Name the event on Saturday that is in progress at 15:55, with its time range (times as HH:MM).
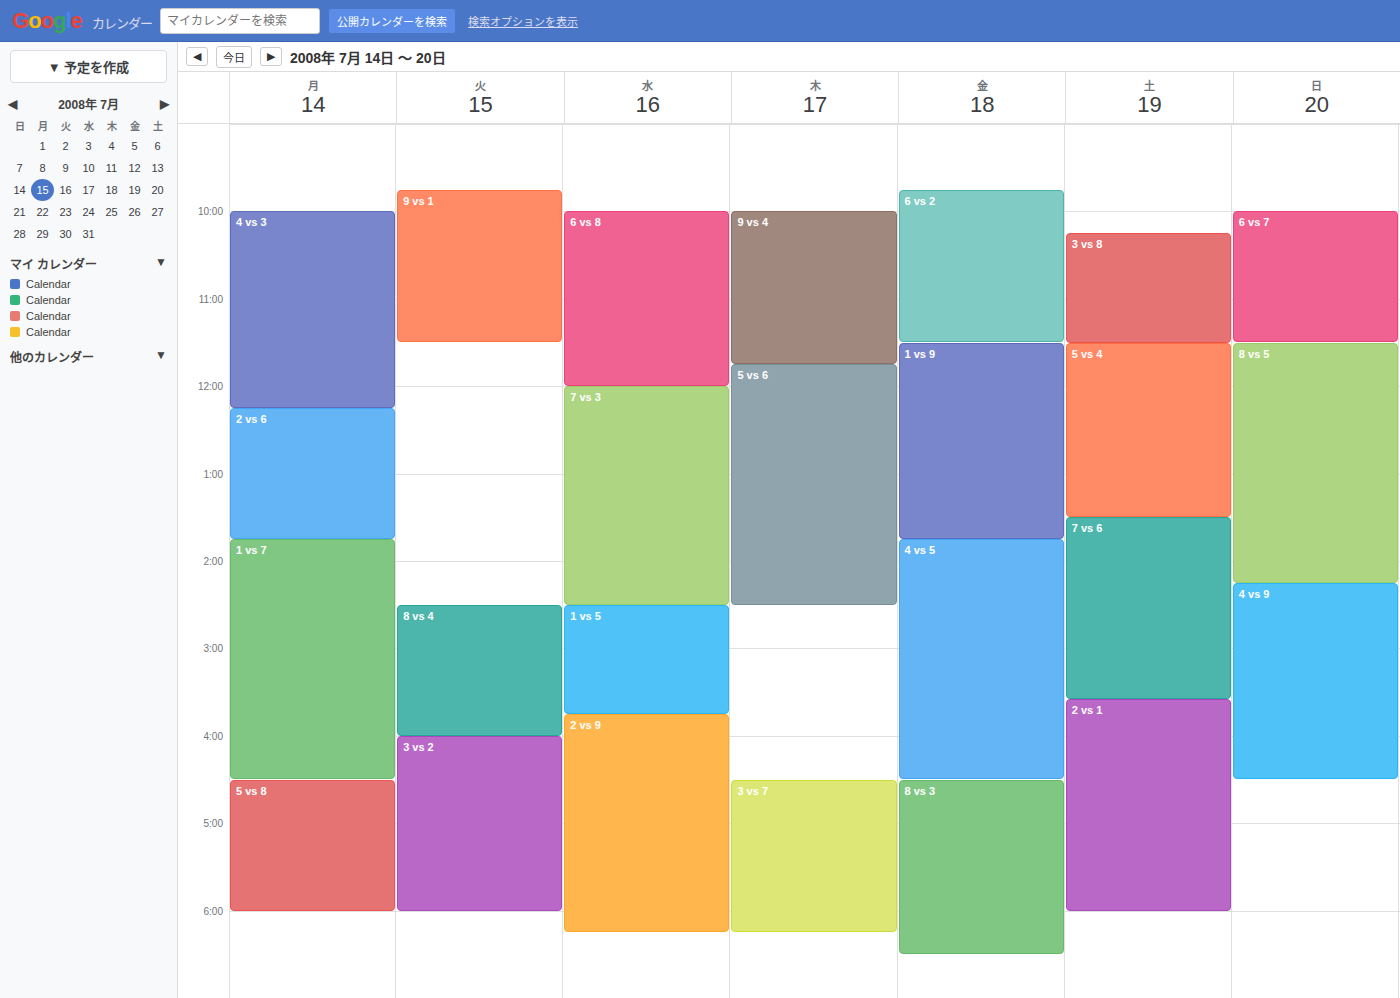
"2 vs 1", 15:35 to 18:00